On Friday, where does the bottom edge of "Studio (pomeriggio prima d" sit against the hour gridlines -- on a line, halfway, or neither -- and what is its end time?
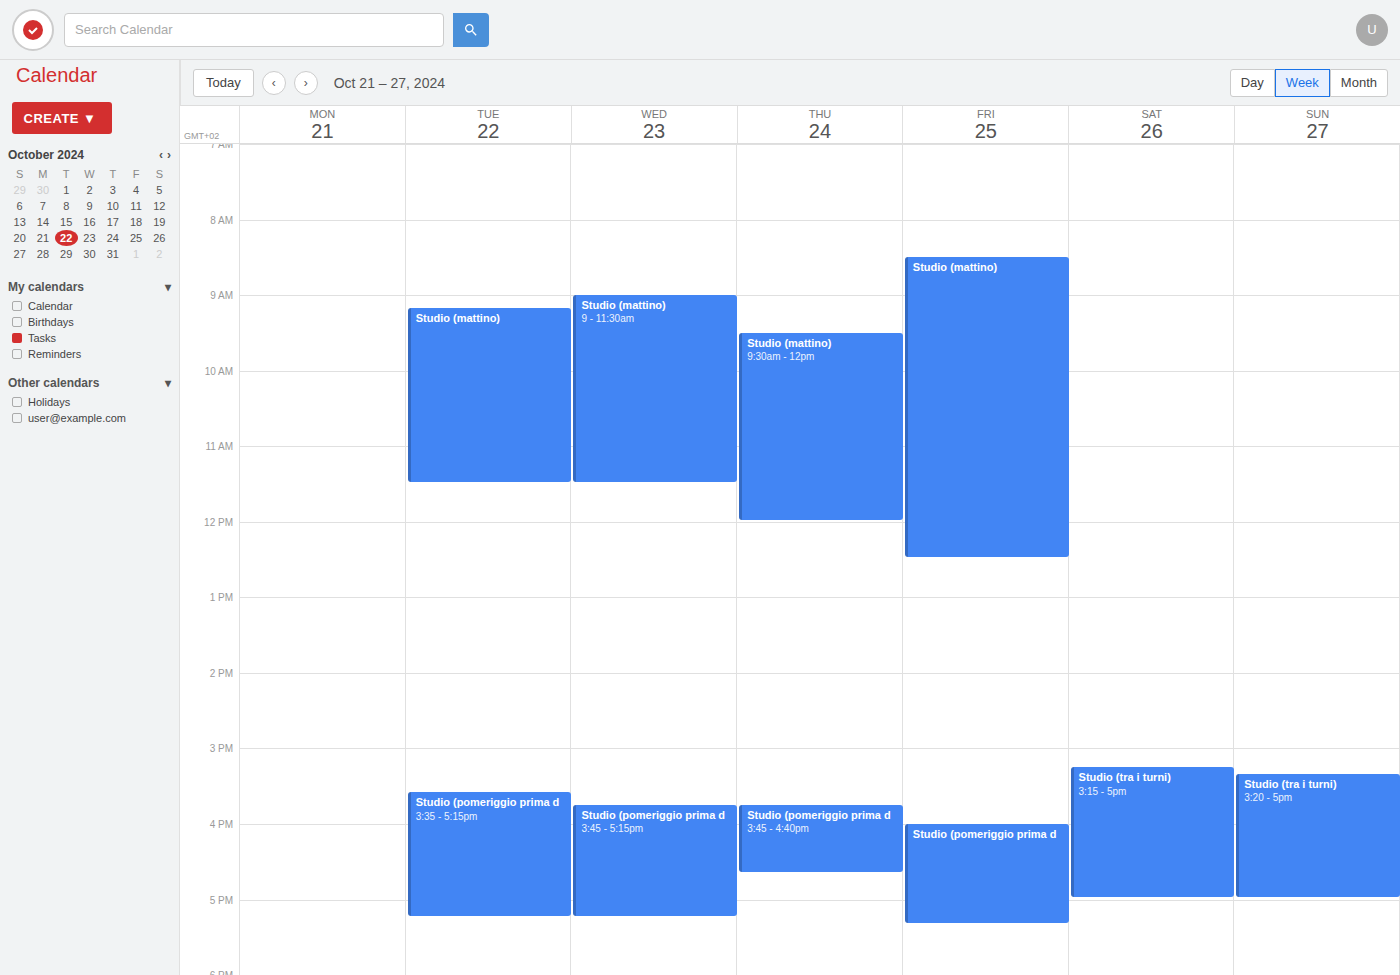
5:20 PM -- neither: 20 minutes below the 5 PM line and 40 minutes above the 6 PM line.